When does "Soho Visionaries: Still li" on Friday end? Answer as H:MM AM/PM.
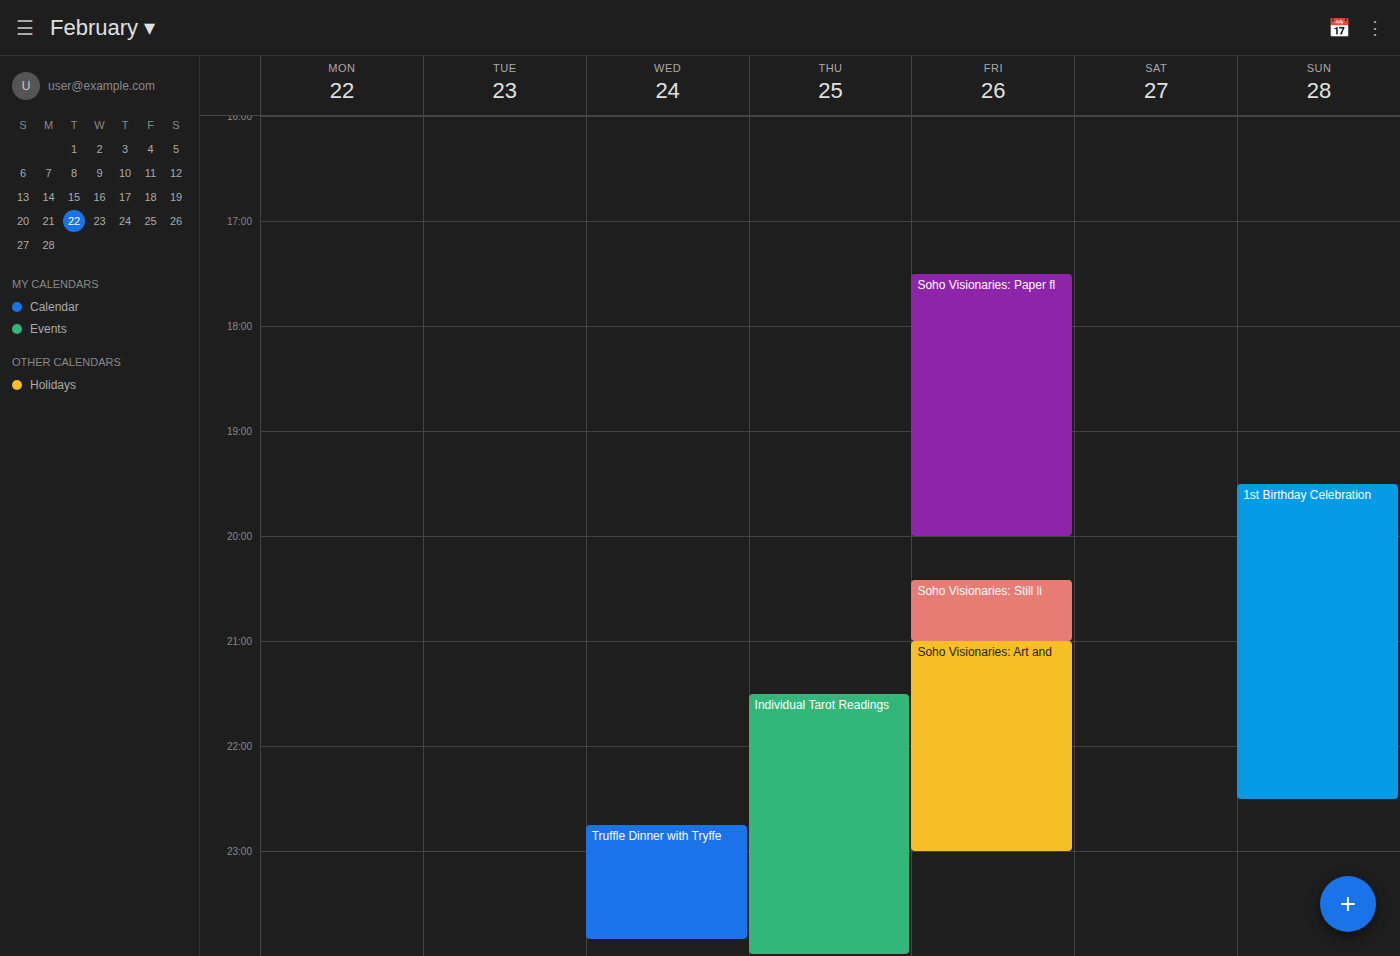
9:00 PM